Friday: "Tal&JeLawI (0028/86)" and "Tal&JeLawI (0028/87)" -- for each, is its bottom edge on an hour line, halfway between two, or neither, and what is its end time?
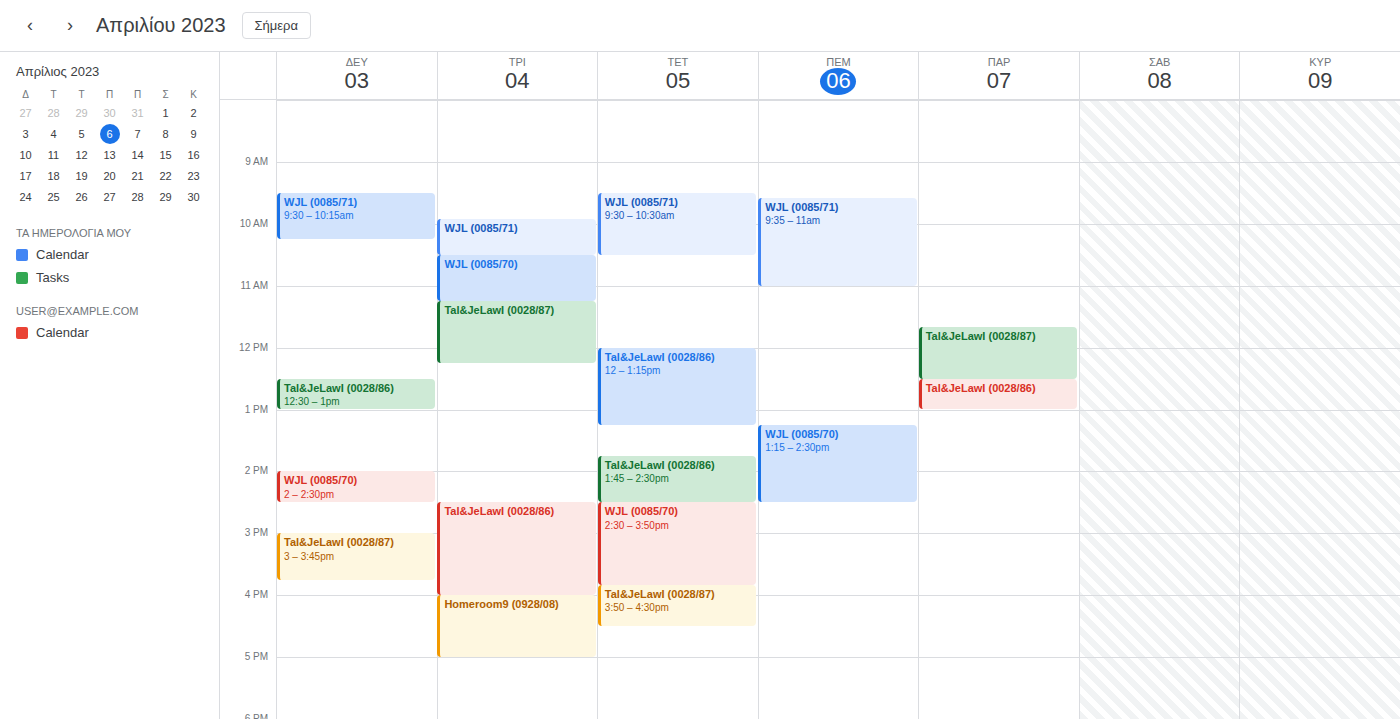
"Tal&JeLawI (0028/86)": 1:00 PM, exactly on the 1 PM line. "Tal&JeLawI (0028/87)": 12:30 PM, halfway between the 12 PM and 1 PM lines.